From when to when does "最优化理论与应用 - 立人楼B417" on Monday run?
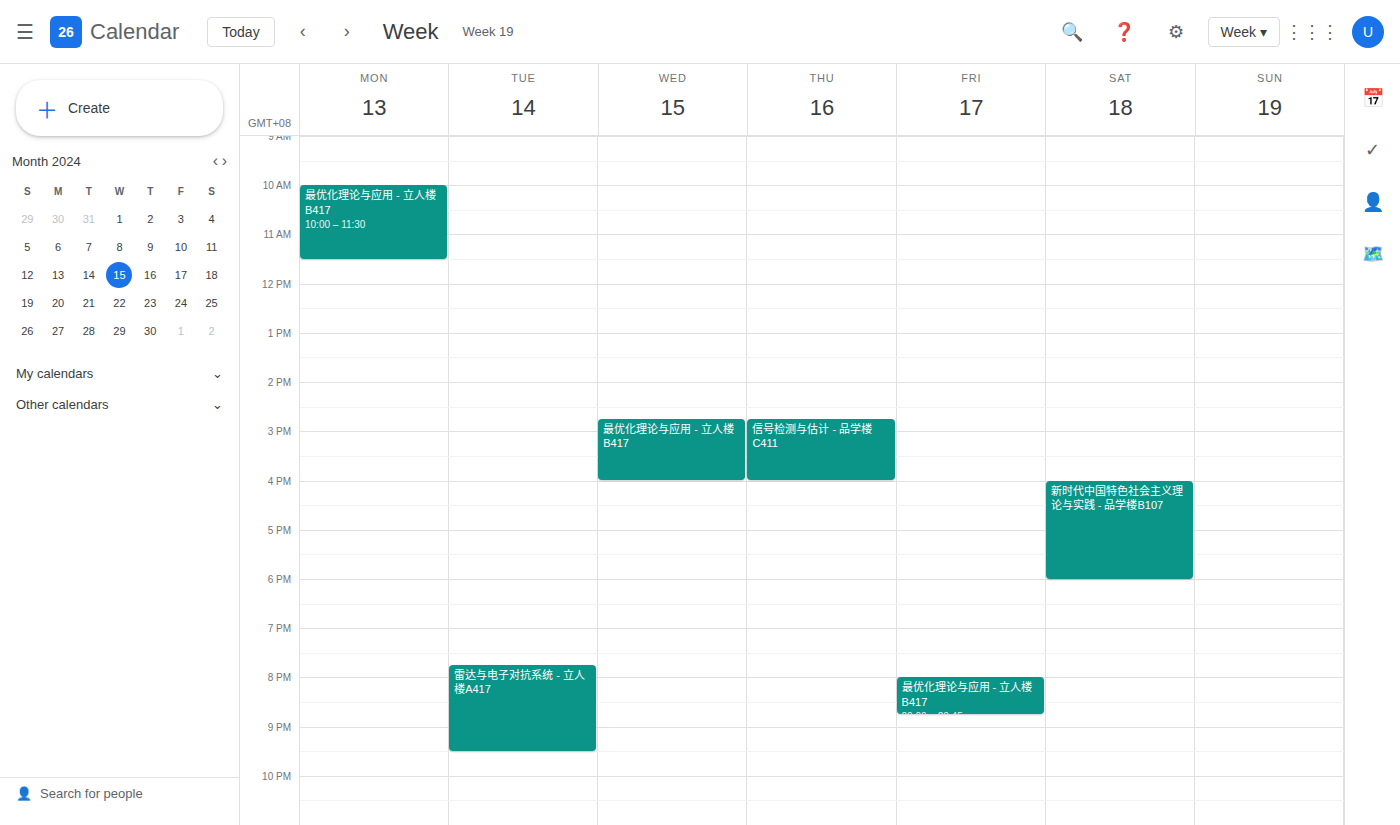
10:00 AM to 11:30 AM